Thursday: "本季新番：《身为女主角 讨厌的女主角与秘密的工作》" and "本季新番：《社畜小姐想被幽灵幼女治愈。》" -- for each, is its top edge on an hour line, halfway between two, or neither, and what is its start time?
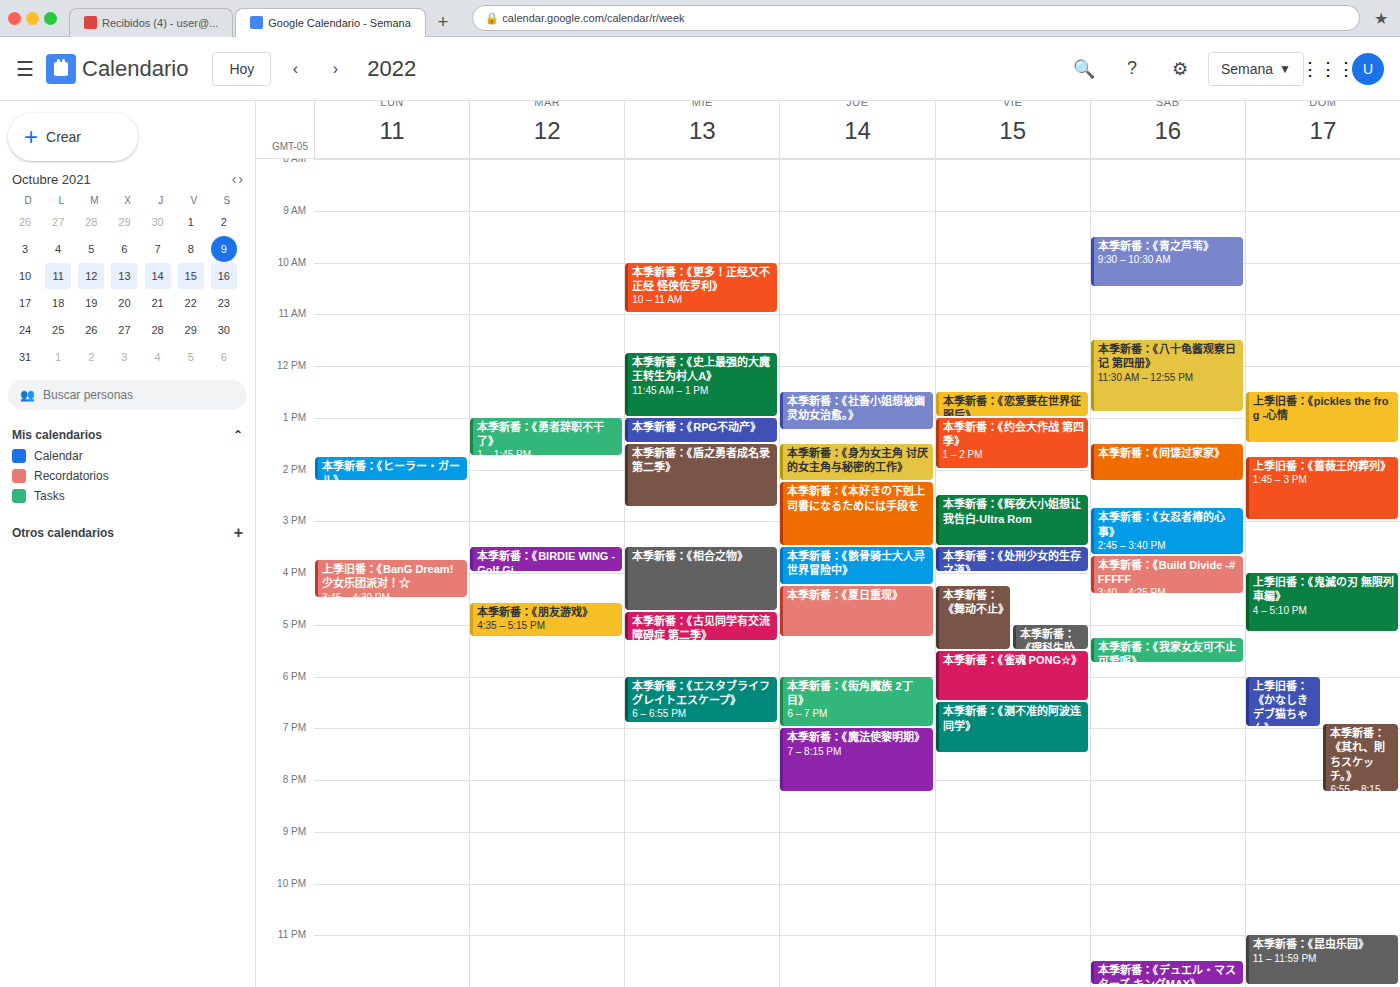
"本季新番：《身为女主角 讨厌的女主角与秘密的工作》": 1:30 PM, halfway between the 1 PM and 2 PM lines. "本季新番：《社畜小姐想被幽灵幼女治愈。》": 12:30 PM, halfway between the 12 PM and 1 PM lines.